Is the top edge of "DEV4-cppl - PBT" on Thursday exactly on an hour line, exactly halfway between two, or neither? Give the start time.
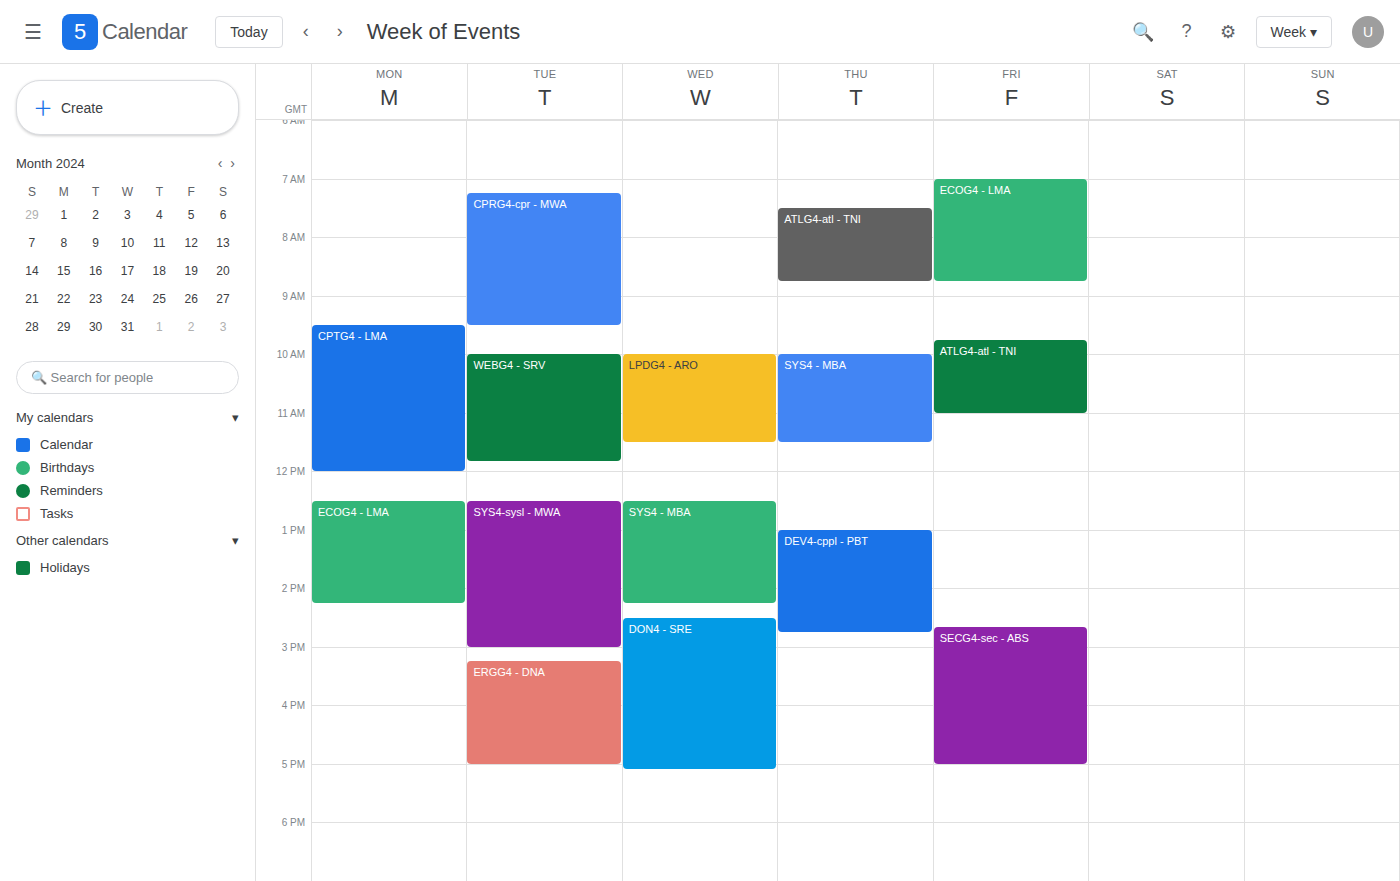
1:00 PM -- exactly on the 1 PM line.